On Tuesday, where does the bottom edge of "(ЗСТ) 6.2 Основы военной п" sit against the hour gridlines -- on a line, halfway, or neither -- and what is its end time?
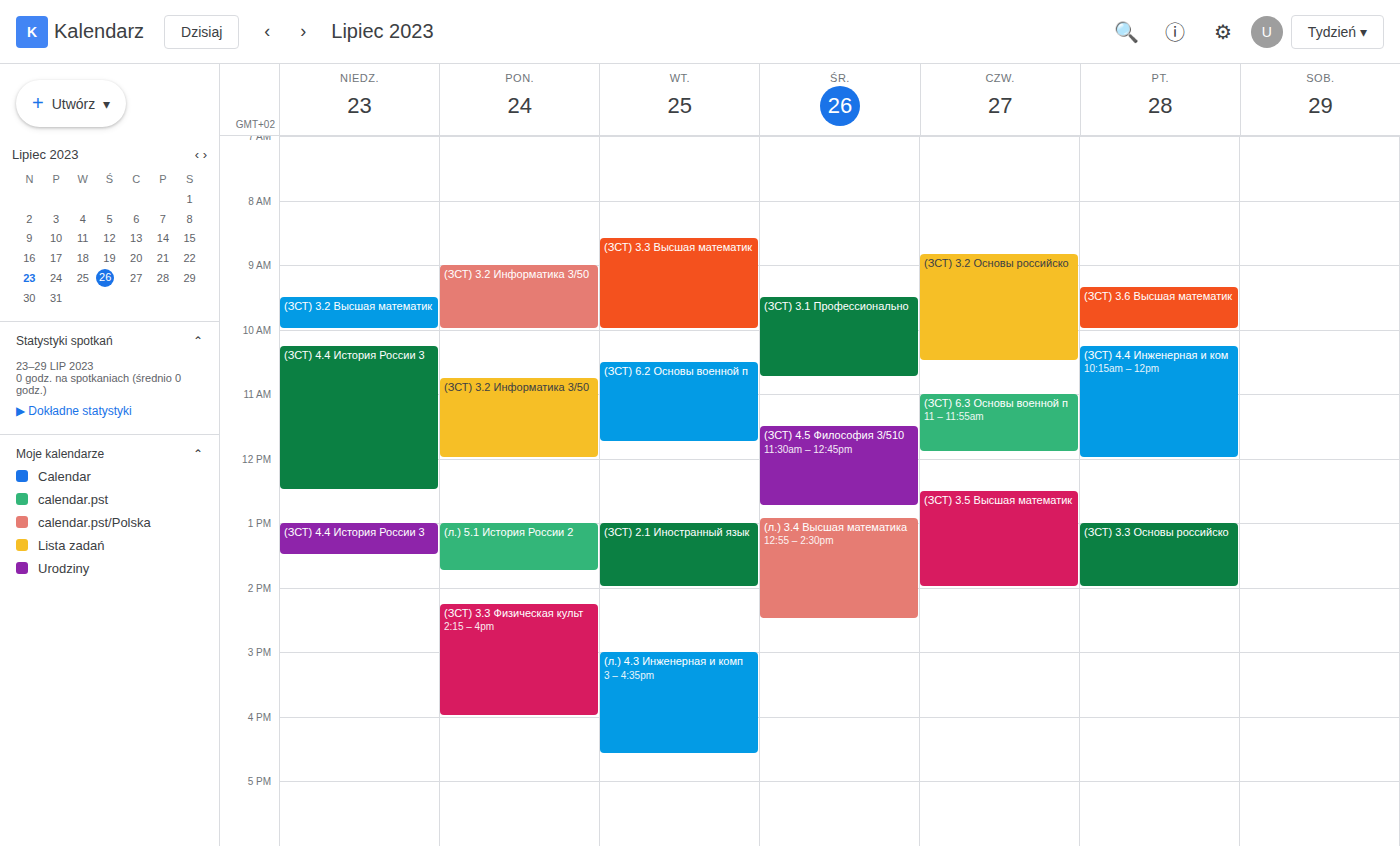
11:45 AM -- neither: three quarters of the way from the 11 AM line to the 12 PM line.